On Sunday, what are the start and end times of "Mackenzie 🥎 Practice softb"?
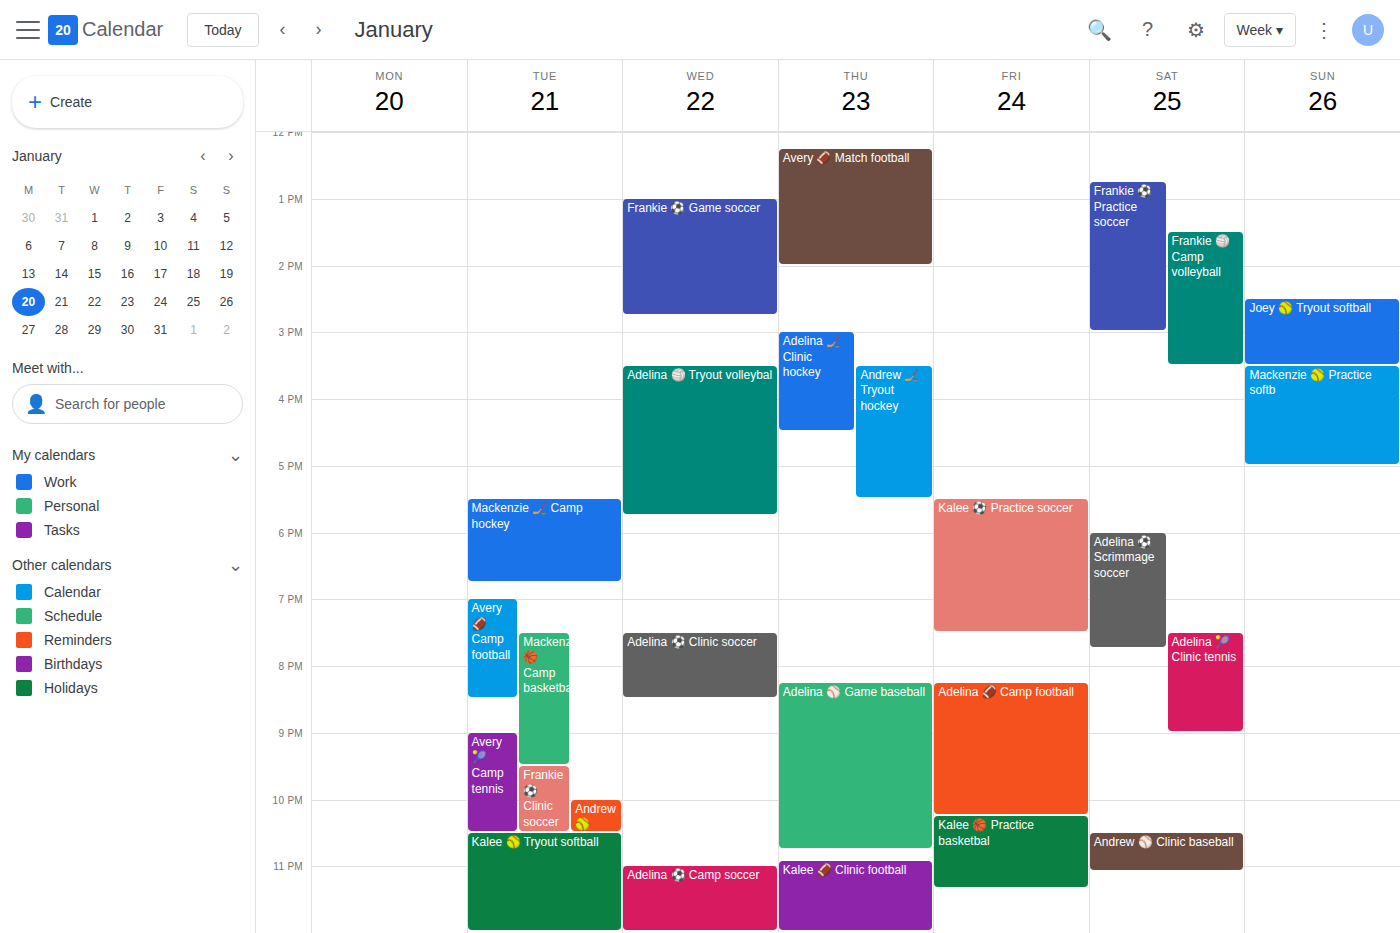
3:30 PM to 5:00 PM